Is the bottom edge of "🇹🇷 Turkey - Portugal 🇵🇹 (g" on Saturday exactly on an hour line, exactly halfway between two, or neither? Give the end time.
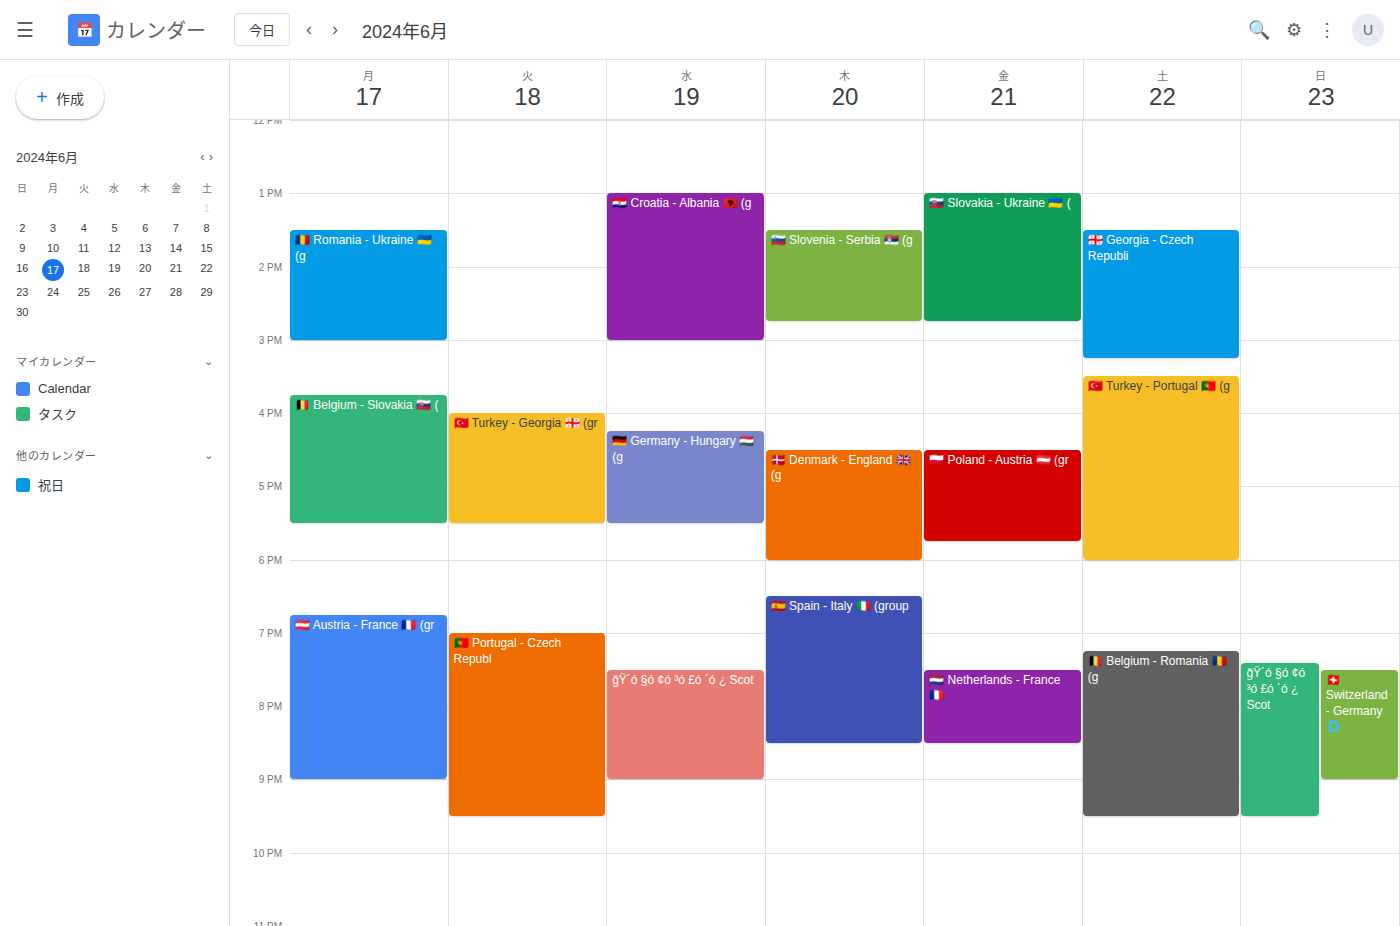
6:00 PM -- exactly on the 6 PM line.